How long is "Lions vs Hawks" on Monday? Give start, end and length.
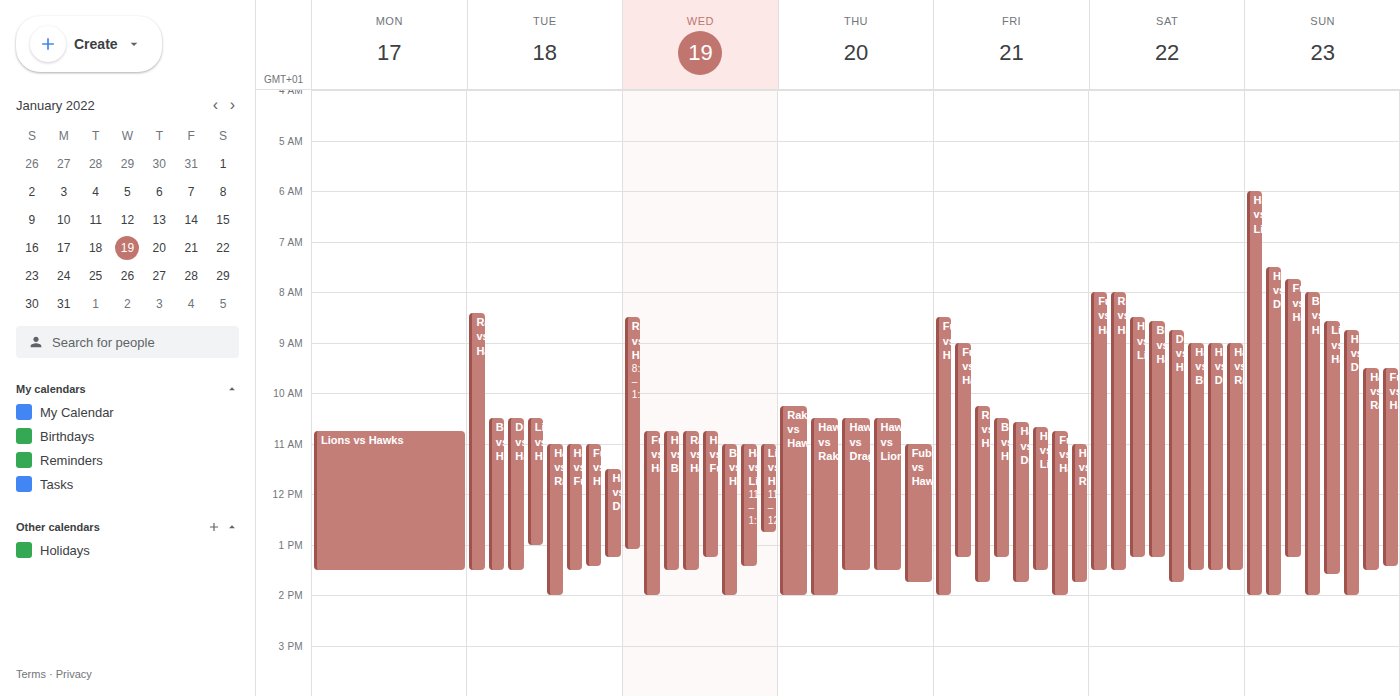
10:45 AM to 1:30 PM, 2 hours 45 minutes